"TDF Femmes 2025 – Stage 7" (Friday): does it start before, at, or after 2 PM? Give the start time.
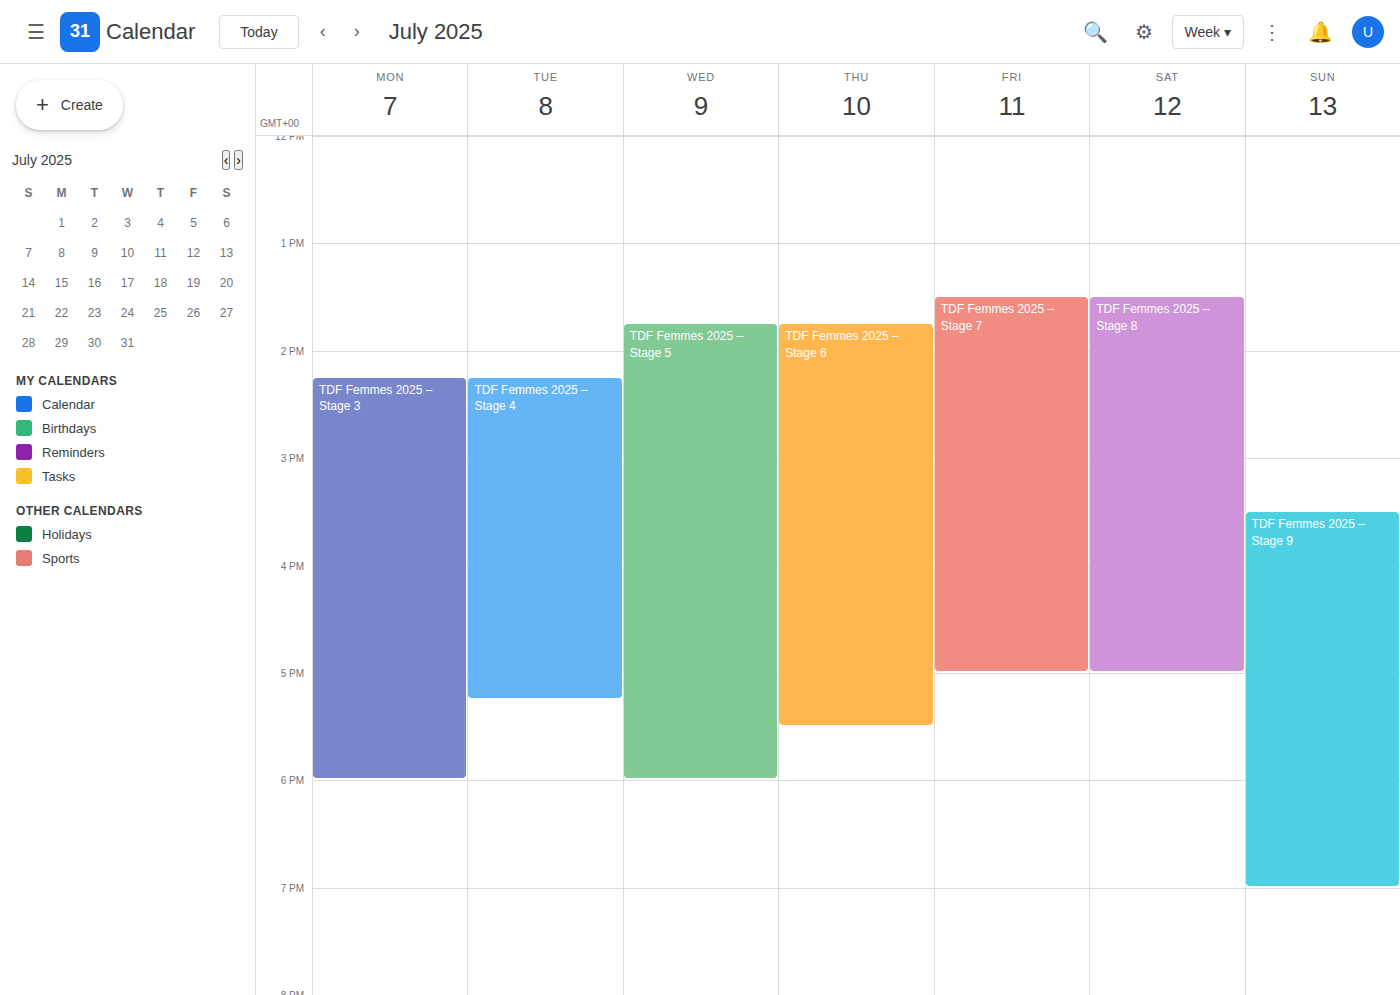
1:30 PM -- before 2 PM, 30 minutes above the 2 PM line.